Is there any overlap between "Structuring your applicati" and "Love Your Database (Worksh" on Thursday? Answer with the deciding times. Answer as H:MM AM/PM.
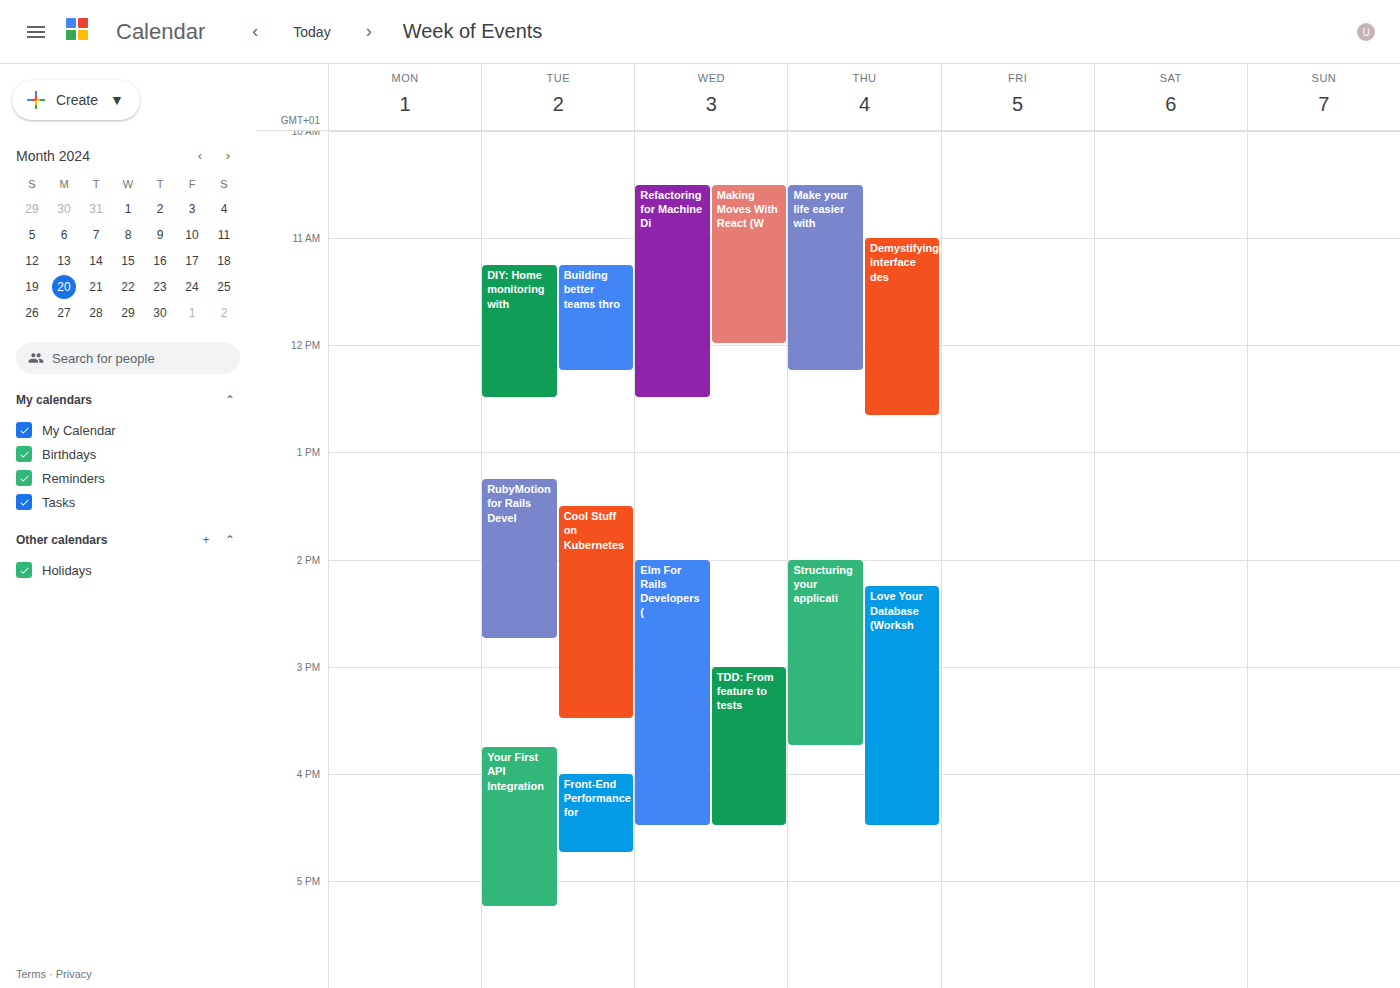
"Love Your Database (Worksh" starts at 2:15 PM, before "Structuring your applicati" ends at 3:45 PM -- they overlap.